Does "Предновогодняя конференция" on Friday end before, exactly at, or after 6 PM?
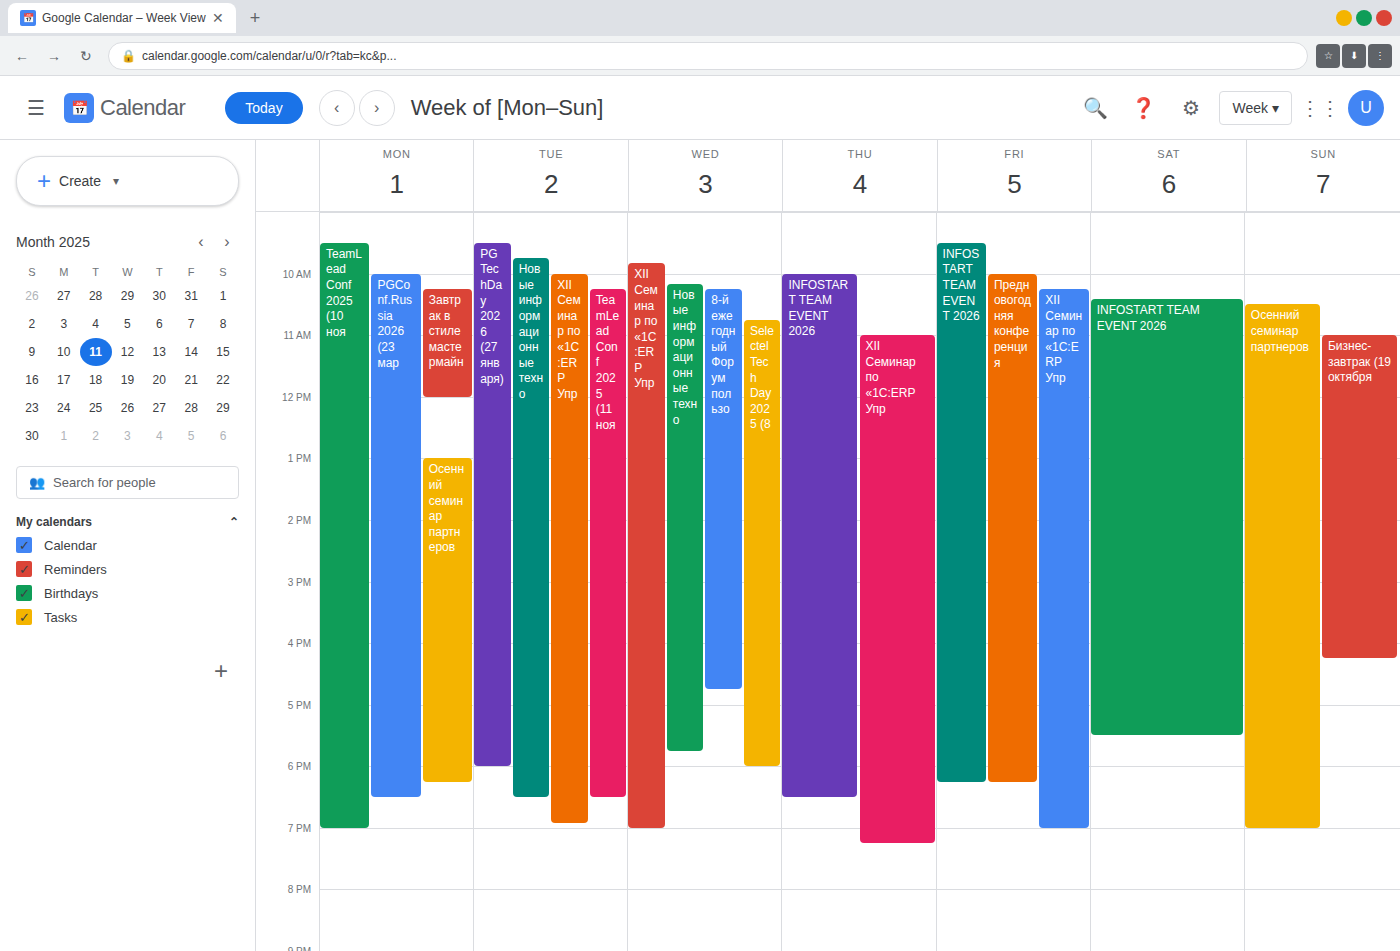
6:15 PM -- after 6 PM, 15 minutes below the 6 PM line.